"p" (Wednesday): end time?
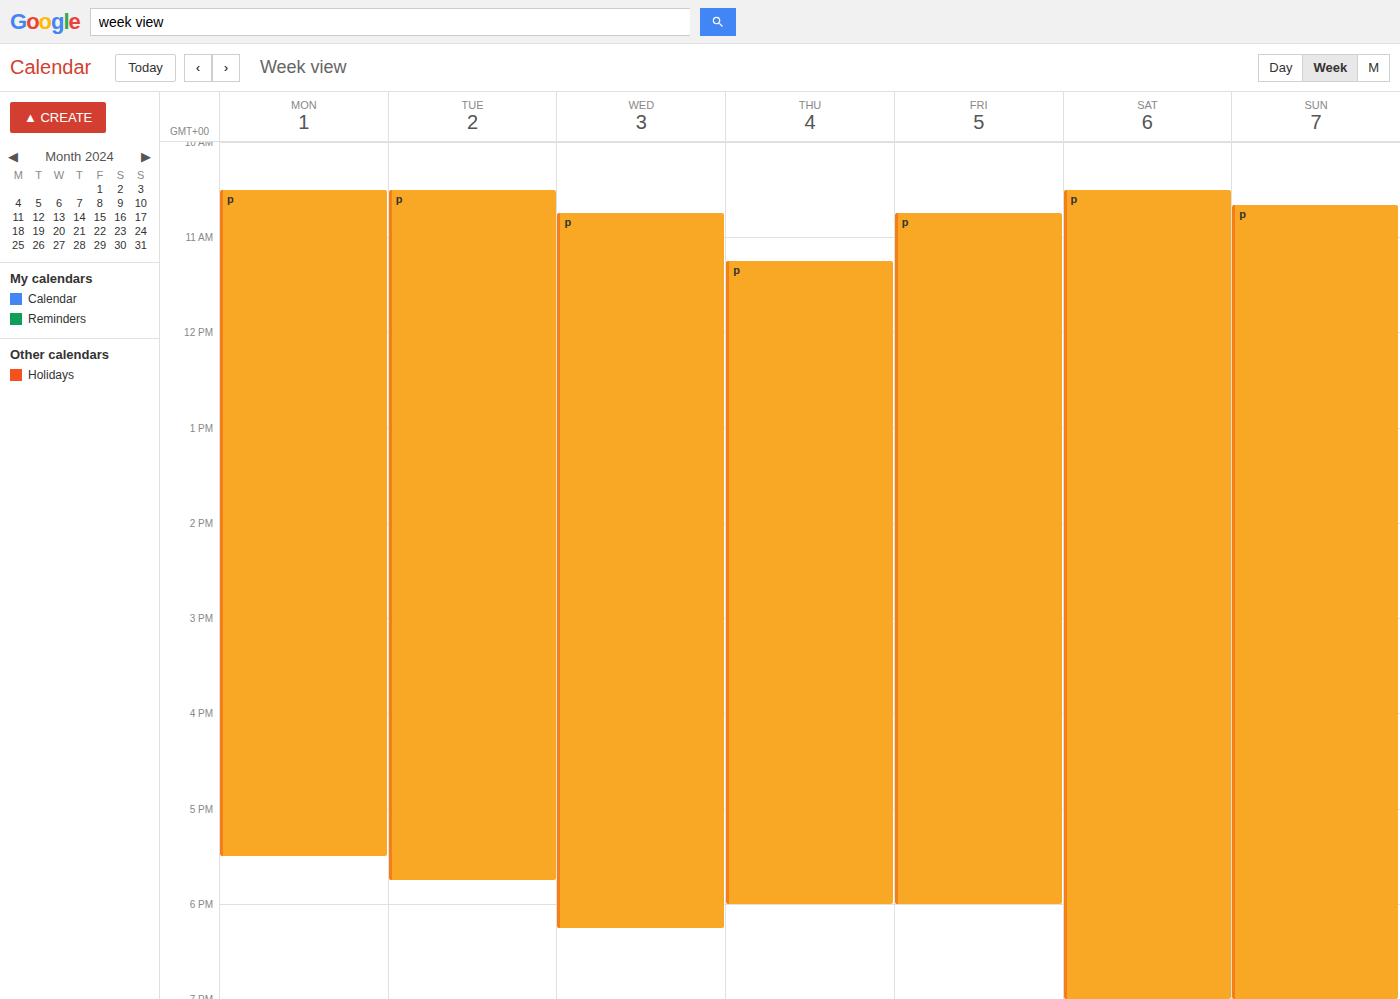
6:15 PM